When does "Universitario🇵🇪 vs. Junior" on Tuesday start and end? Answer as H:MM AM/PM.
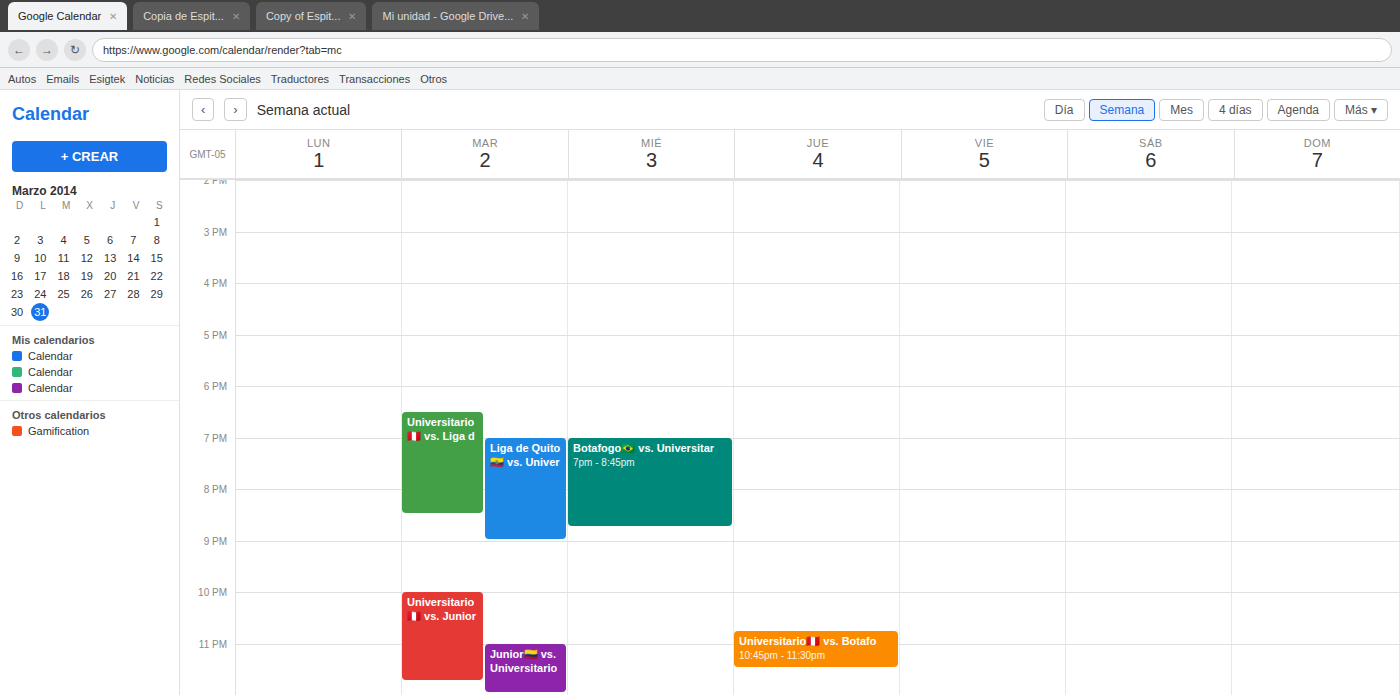
10:00 PM to 11:45 PM